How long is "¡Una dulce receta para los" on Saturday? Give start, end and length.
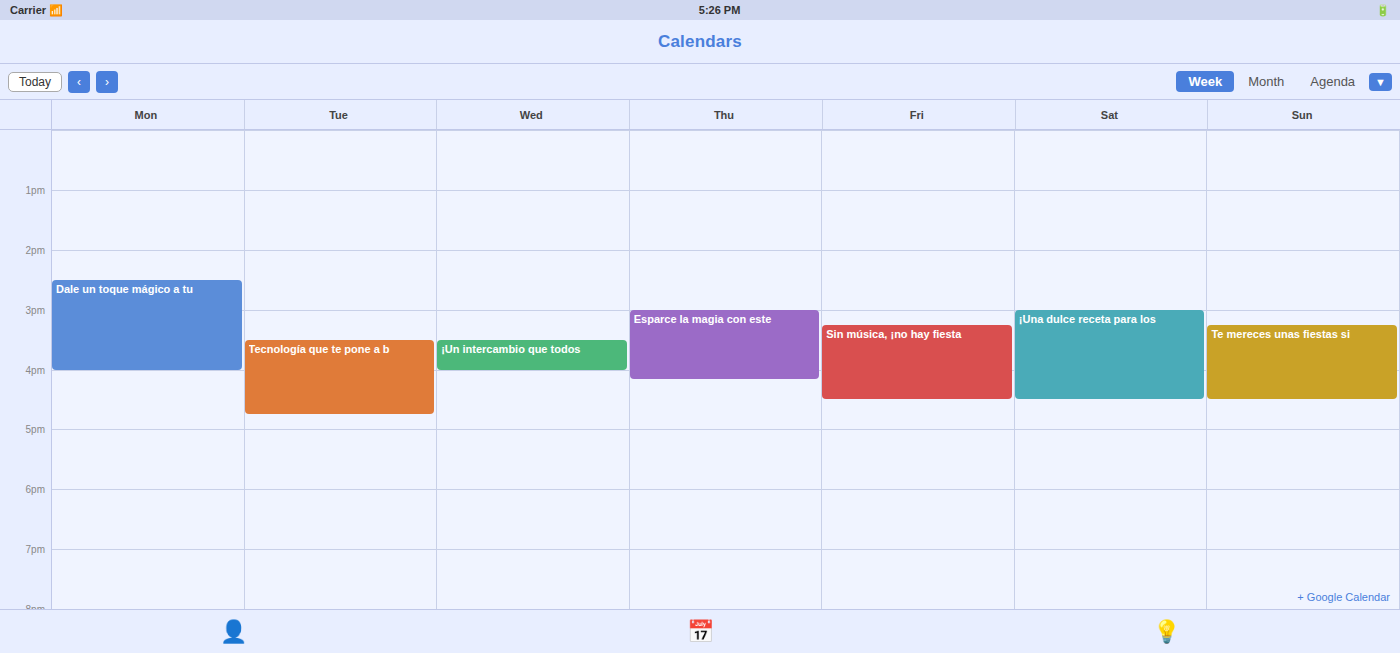
3:00 PM to 4:30 PM, 1 hour 30 minutes